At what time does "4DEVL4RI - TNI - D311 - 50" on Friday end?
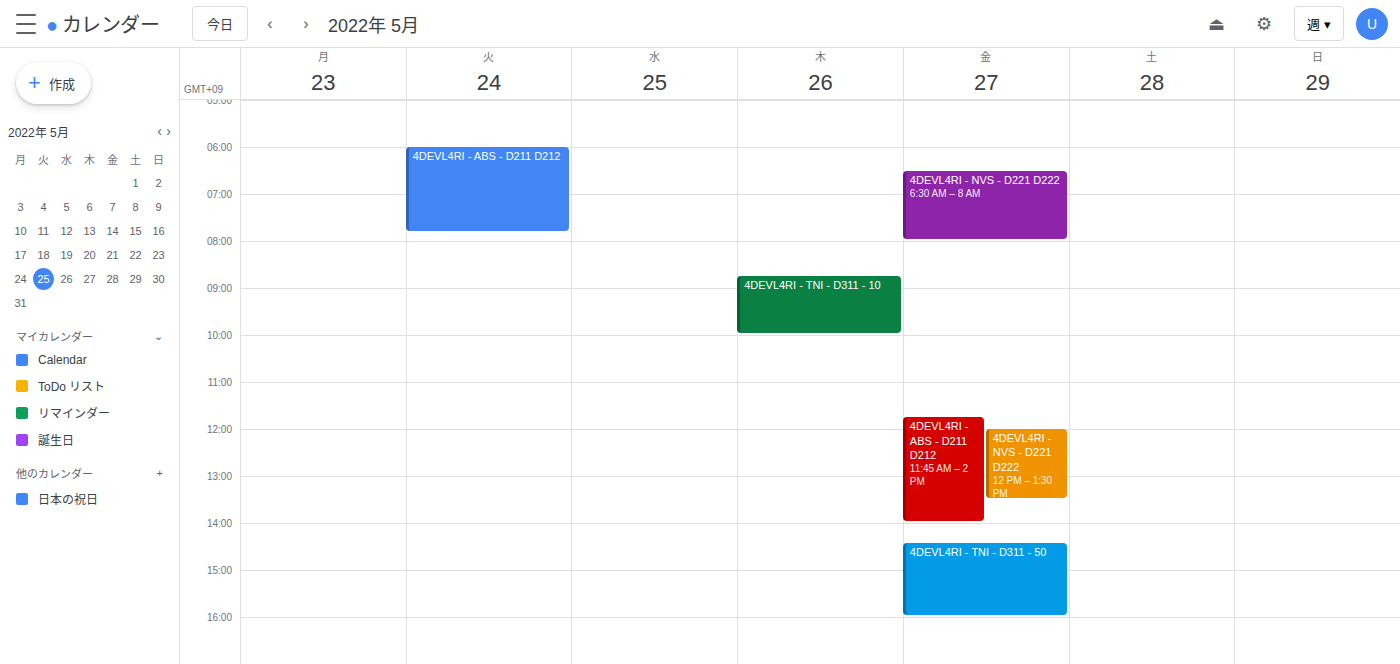
4:00 PM